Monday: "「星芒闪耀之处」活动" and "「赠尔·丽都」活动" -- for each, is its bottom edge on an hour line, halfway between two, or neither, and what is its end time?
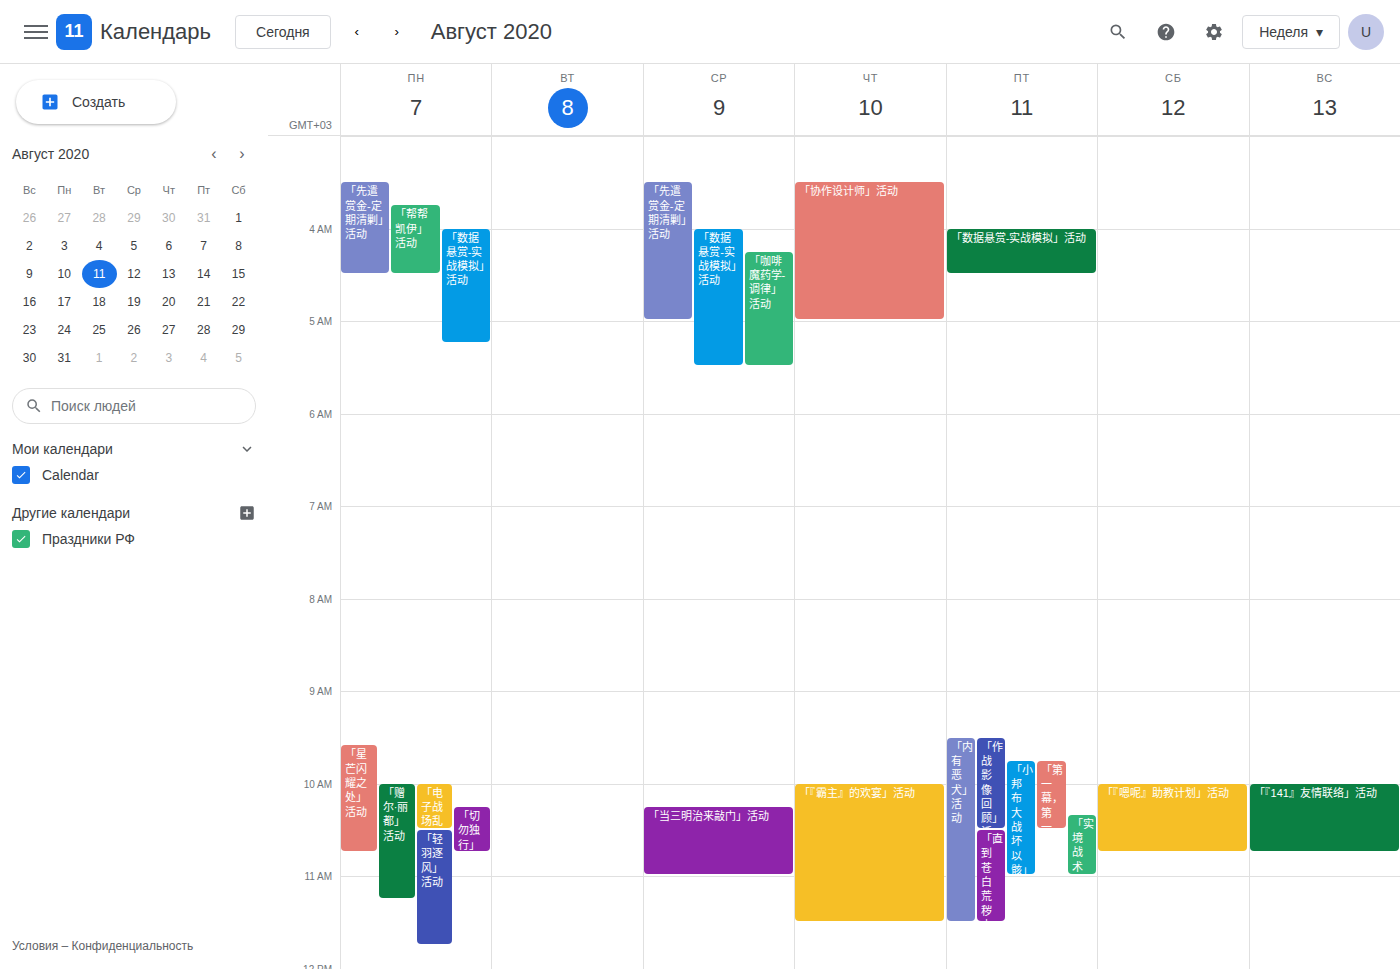
"「星芒闪耀之处」活动": 10:45, neither: three quarters of the way from the 10:00 line to the 11:00 line. "「赠尔·丽都」活动": 11:15, neither: a quarter of the way from the 11:00 line to the 12:00 line.